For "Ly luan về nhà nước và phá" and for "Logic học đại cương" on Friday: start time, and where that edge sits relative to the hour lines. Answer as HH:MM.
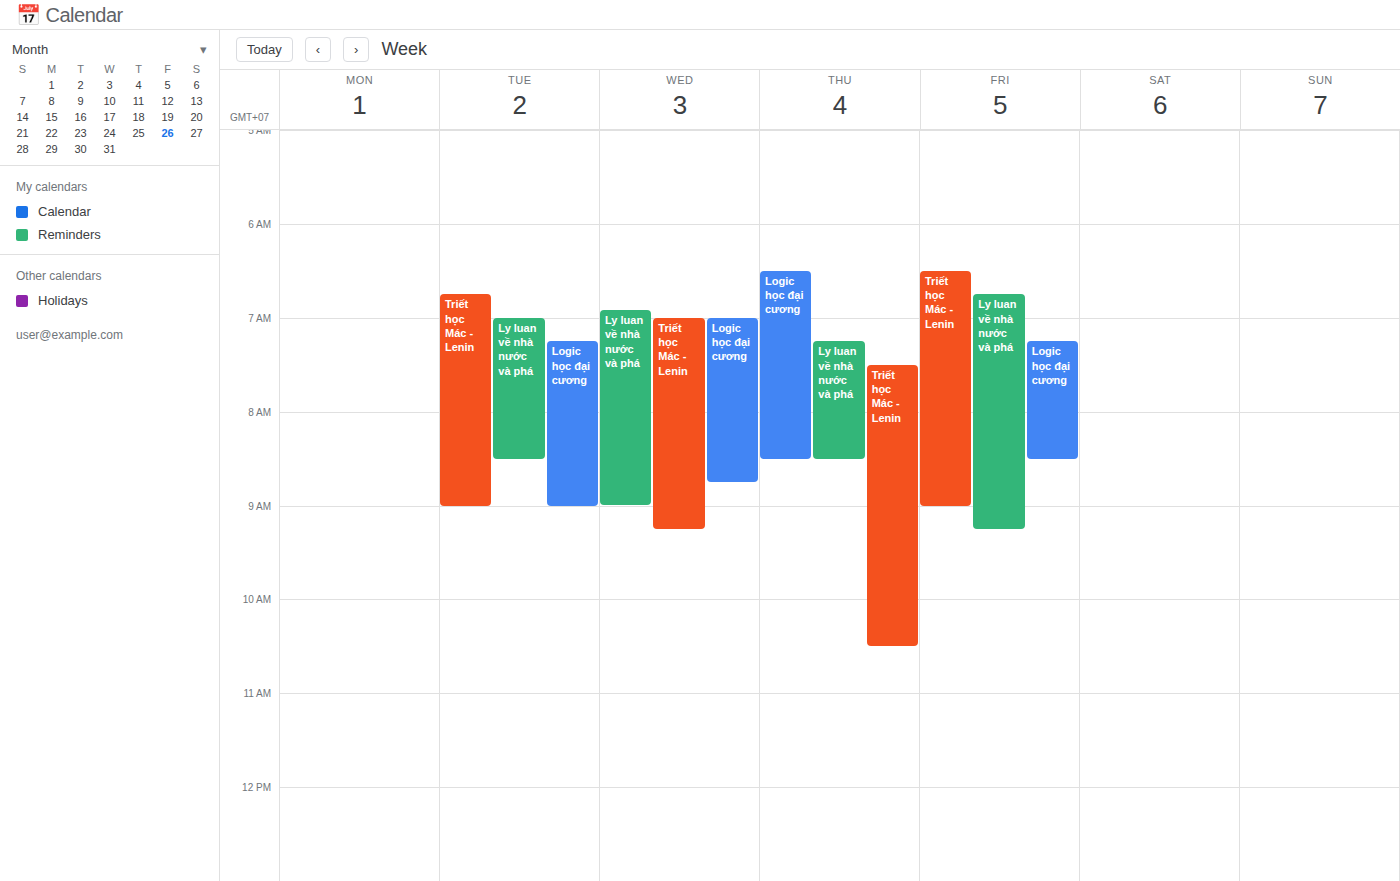
"Ly luan về nhà nước và phá": 06:45, neither: three quarters of the way from the 06:00 line to the 07:00 line. "Logic học đại cương": 07:15, neither: a quarter of the way from the 07:00 line to the 08:00 line.